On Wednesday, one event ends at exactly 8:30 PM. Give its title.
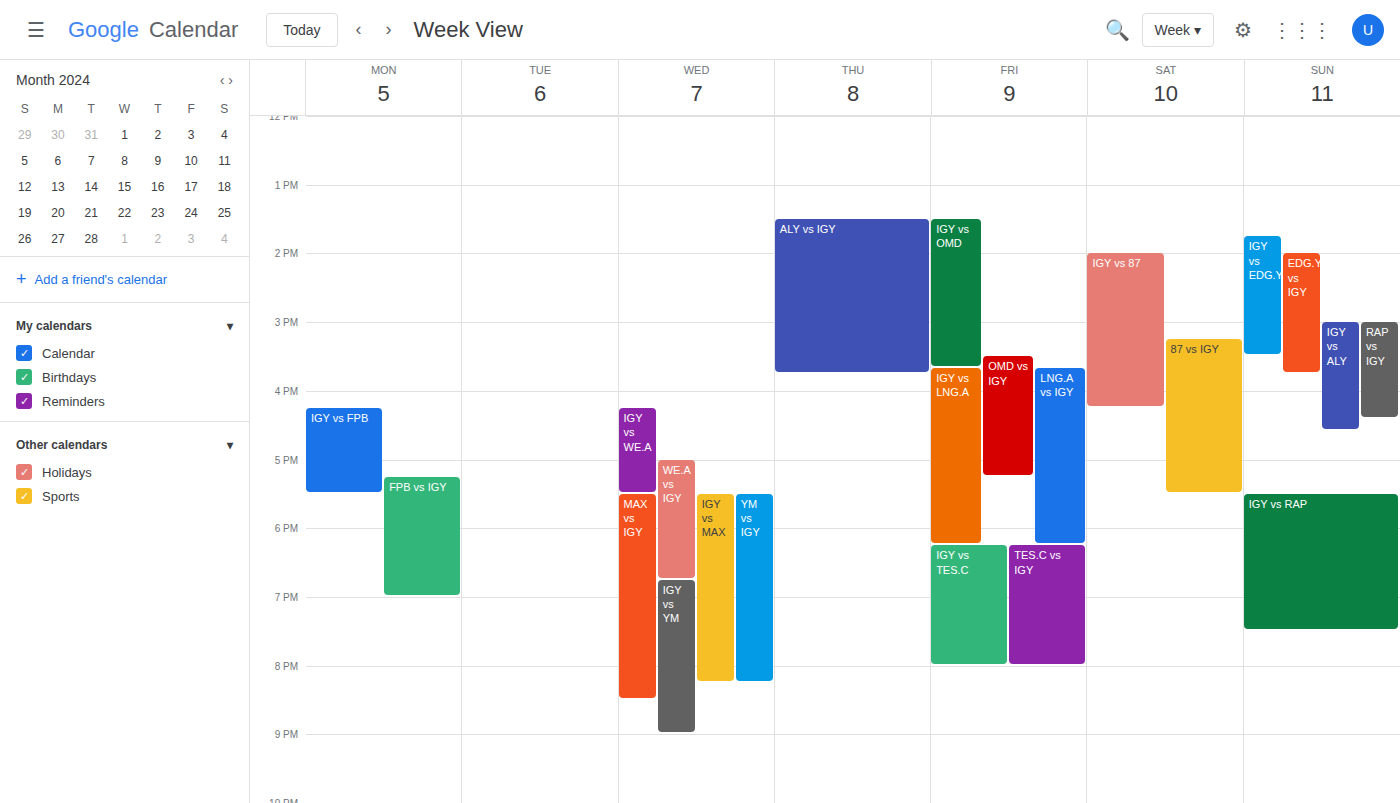
"MAX vs IGY"